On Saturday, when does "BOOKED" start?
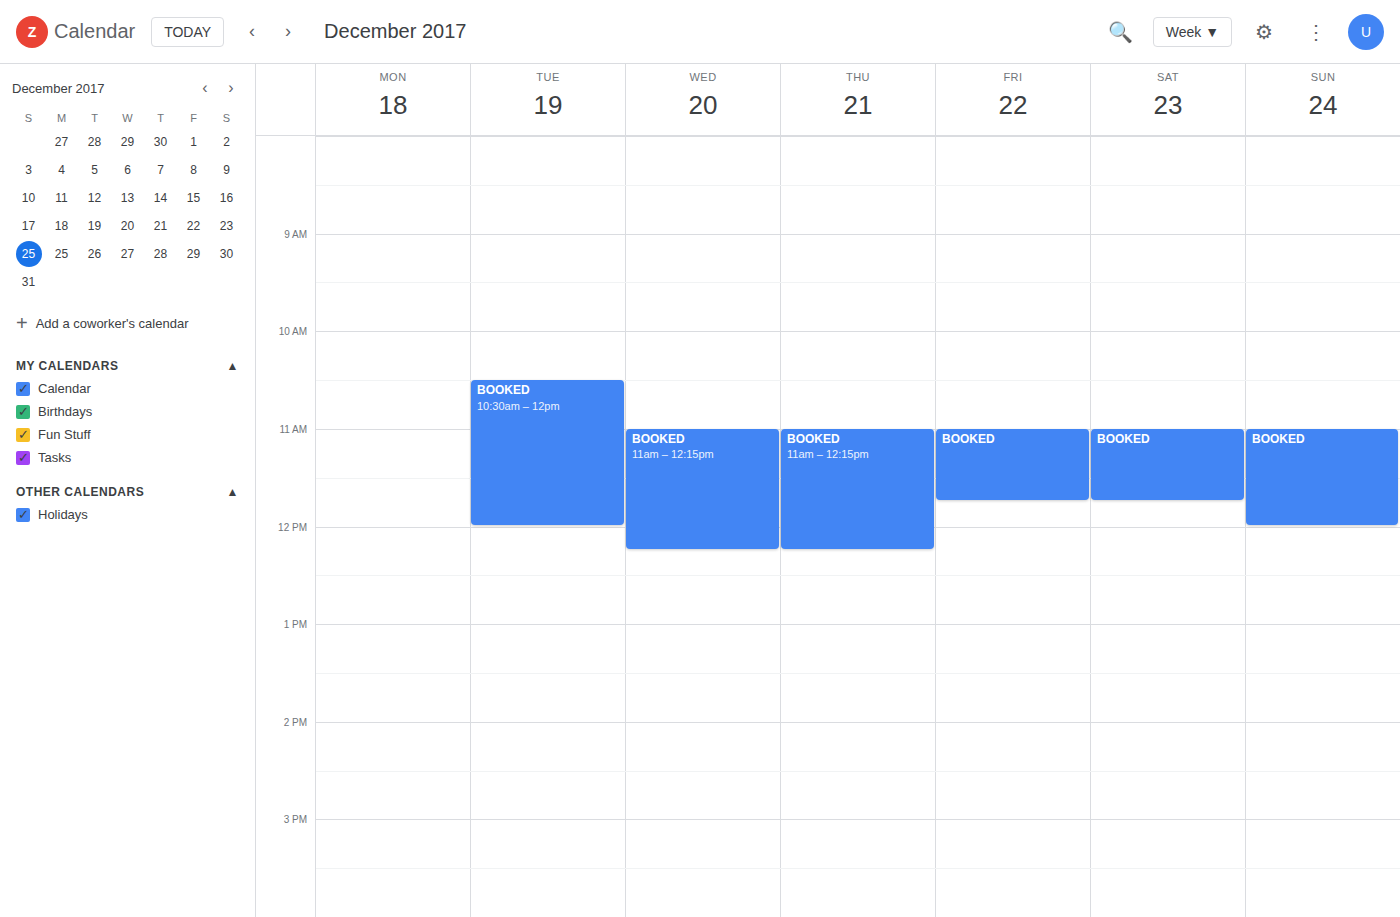
11:00 AM